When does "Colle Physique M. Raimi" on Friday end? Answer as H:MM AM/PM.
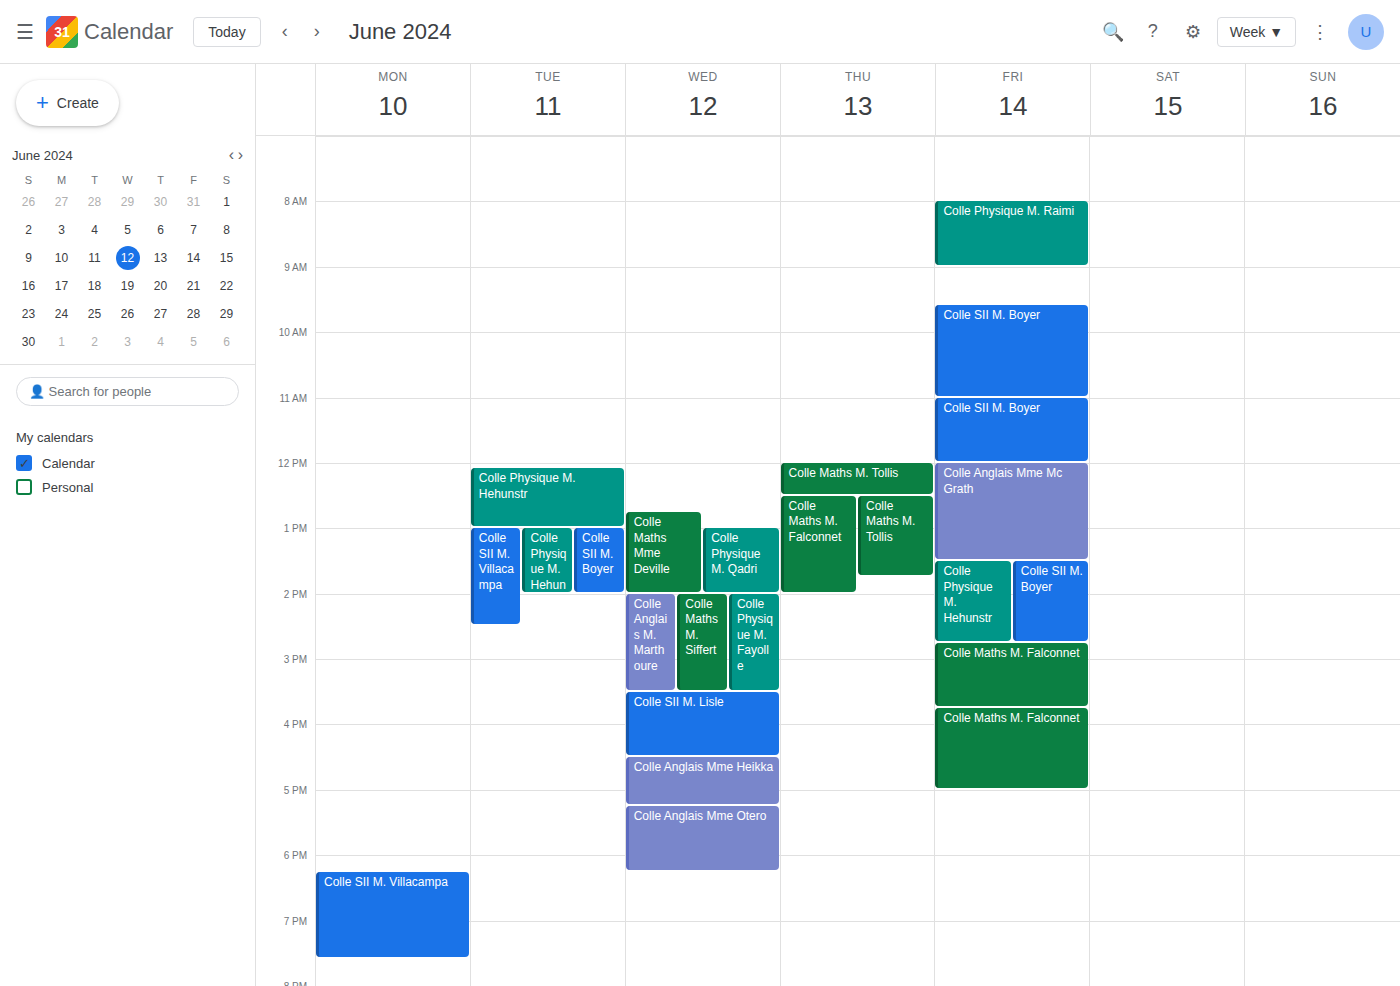
9:00 AM